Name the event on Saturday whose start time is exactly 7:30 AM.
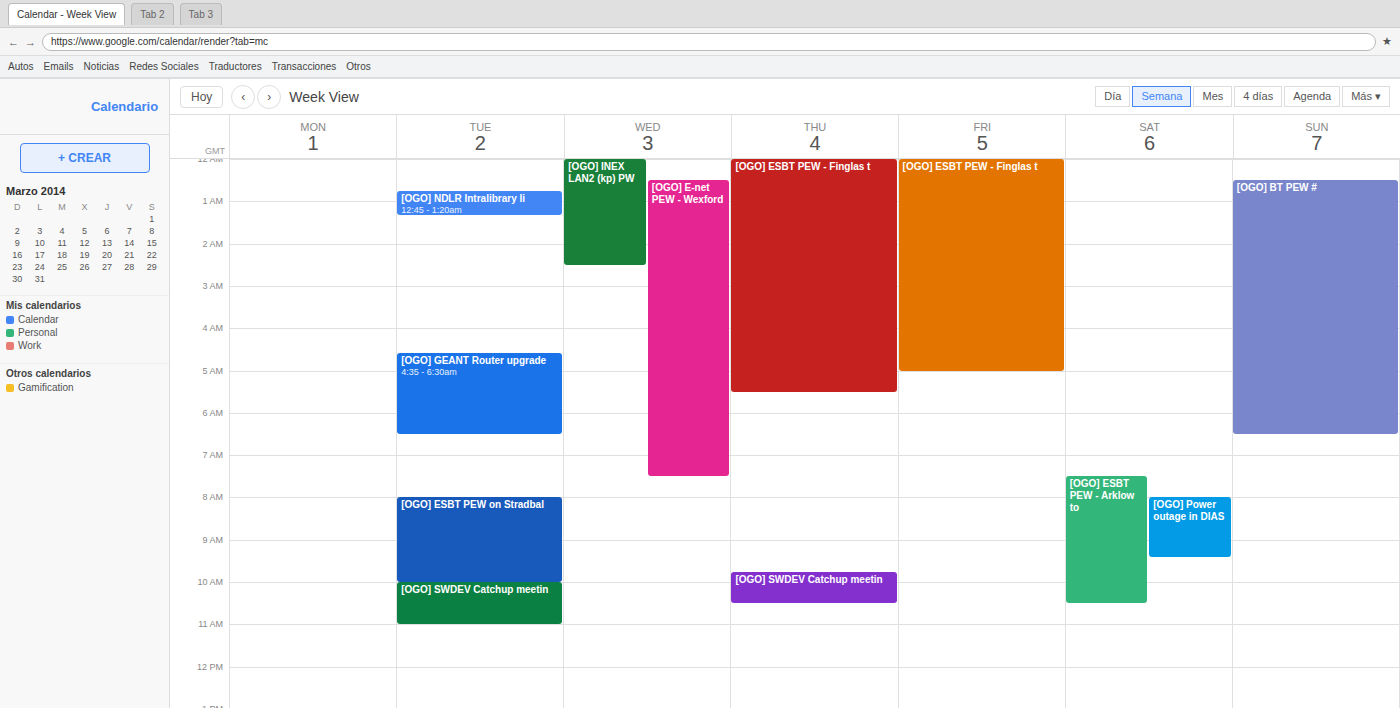
"[OGO] ESBT PEW - Arklow to"